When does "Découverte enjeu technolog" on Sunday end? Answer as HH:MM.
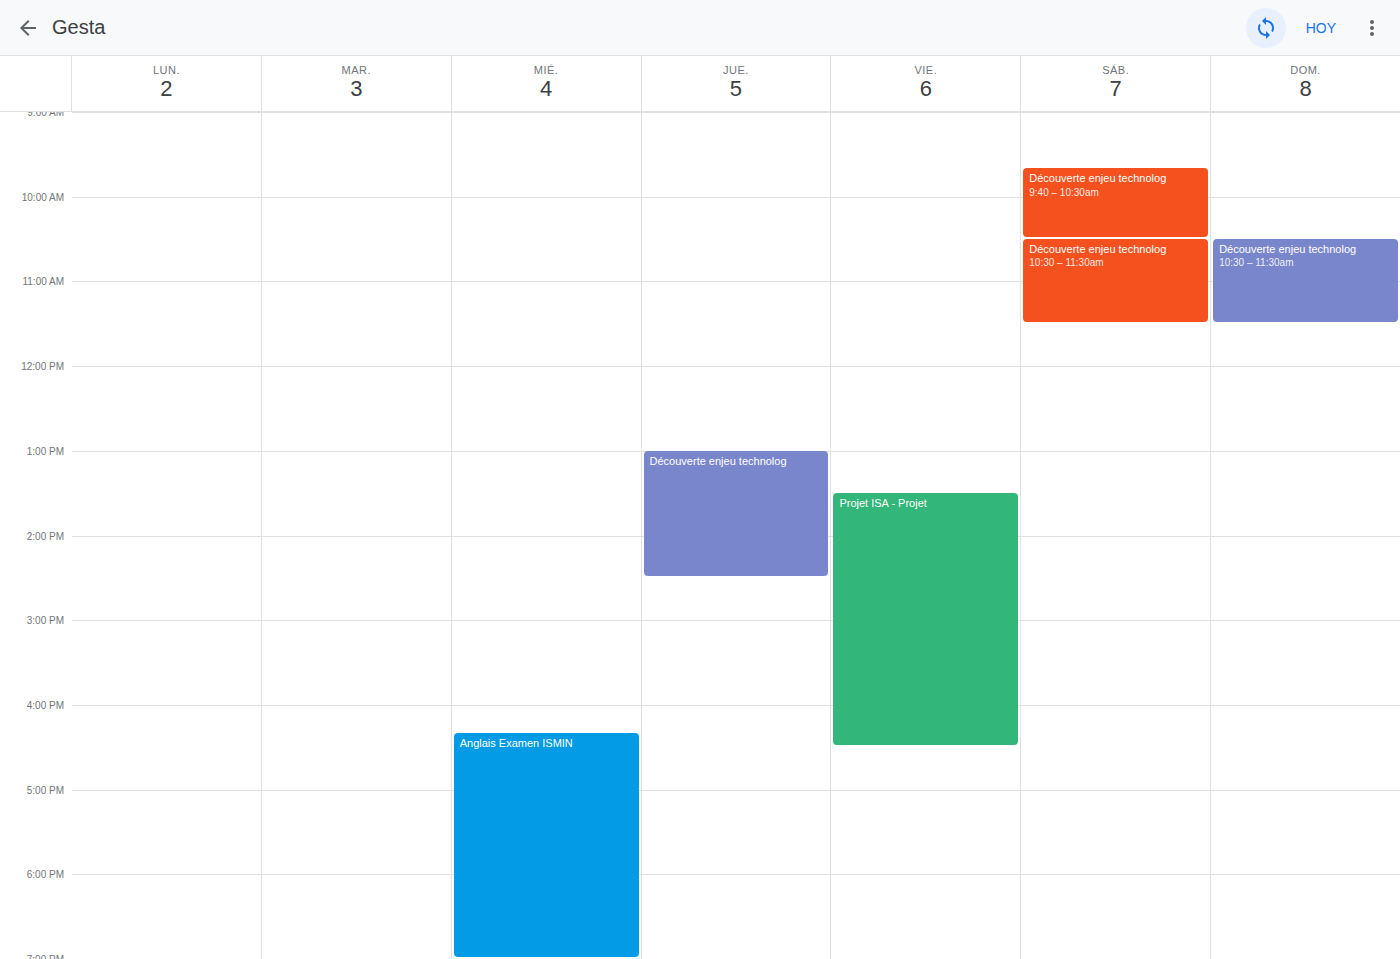
11:30